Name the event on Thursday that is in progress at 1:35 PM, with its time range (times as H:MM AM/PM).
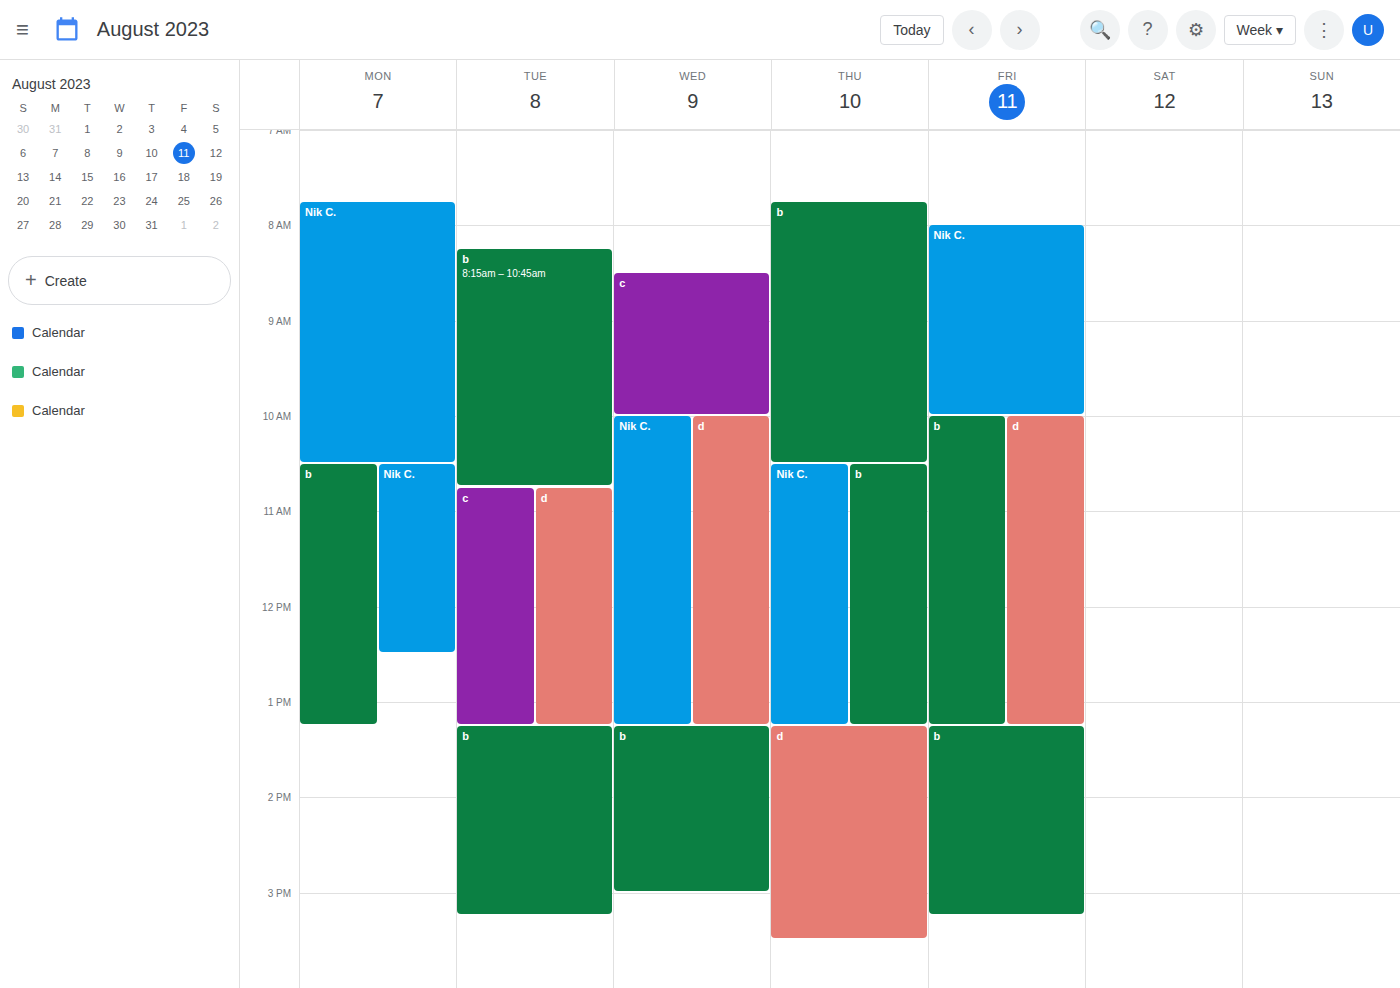
"d", 1:15 PM to 3:30 PM